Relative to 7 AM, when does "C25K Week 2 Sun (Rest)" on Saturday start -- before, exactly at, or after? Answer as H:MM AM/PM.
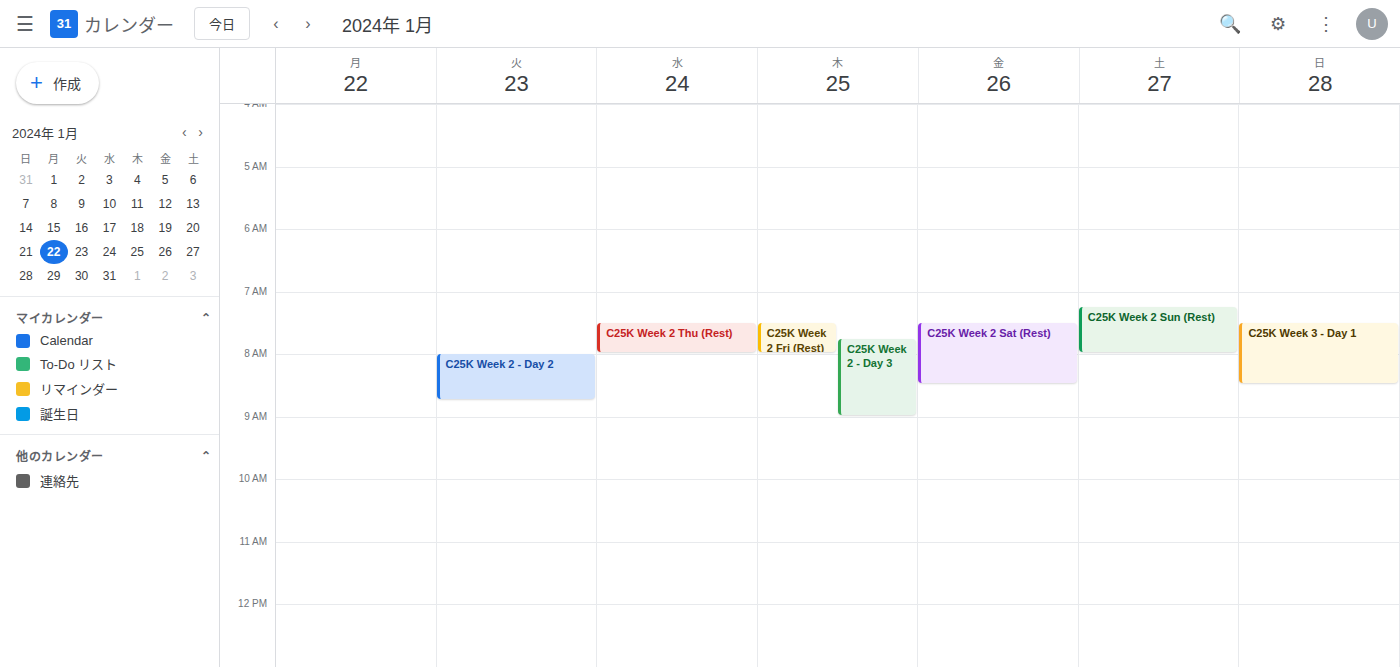
7:15 AM -- after 7 AM, 15 minutes below the 7 AM line.